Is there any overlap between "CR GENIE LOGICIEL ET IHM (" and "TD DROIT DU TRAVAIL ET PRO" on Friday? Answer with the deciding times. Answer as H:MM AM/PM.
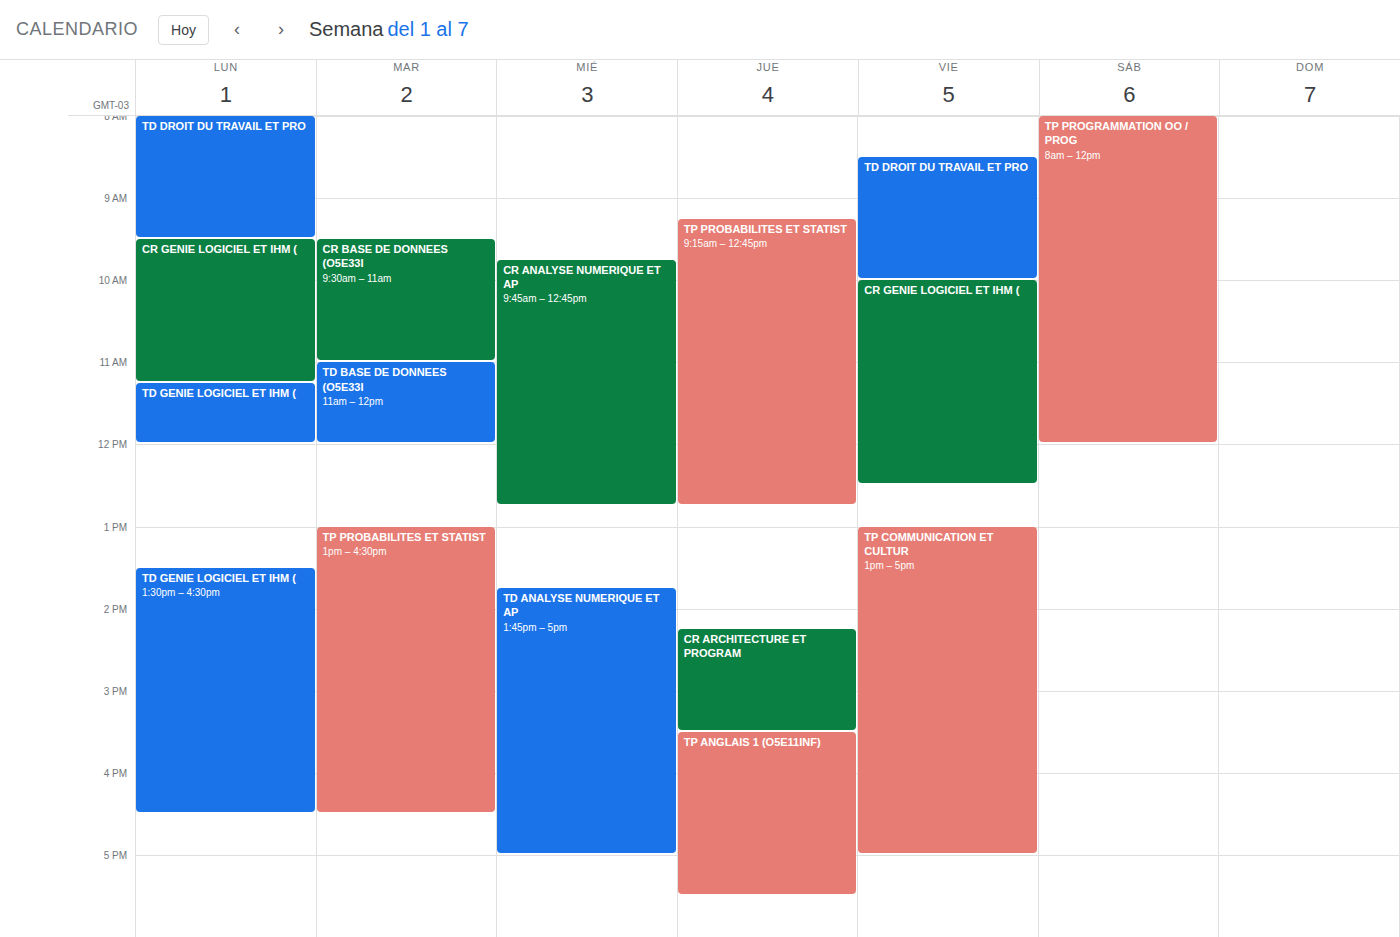
"TD DROIT DU TRAVAIL ET PRO" ends at 10:00 AM, exactly when "CR GENIE LOGICIEL ET IHM (" starts -- they touch but do not overlap.